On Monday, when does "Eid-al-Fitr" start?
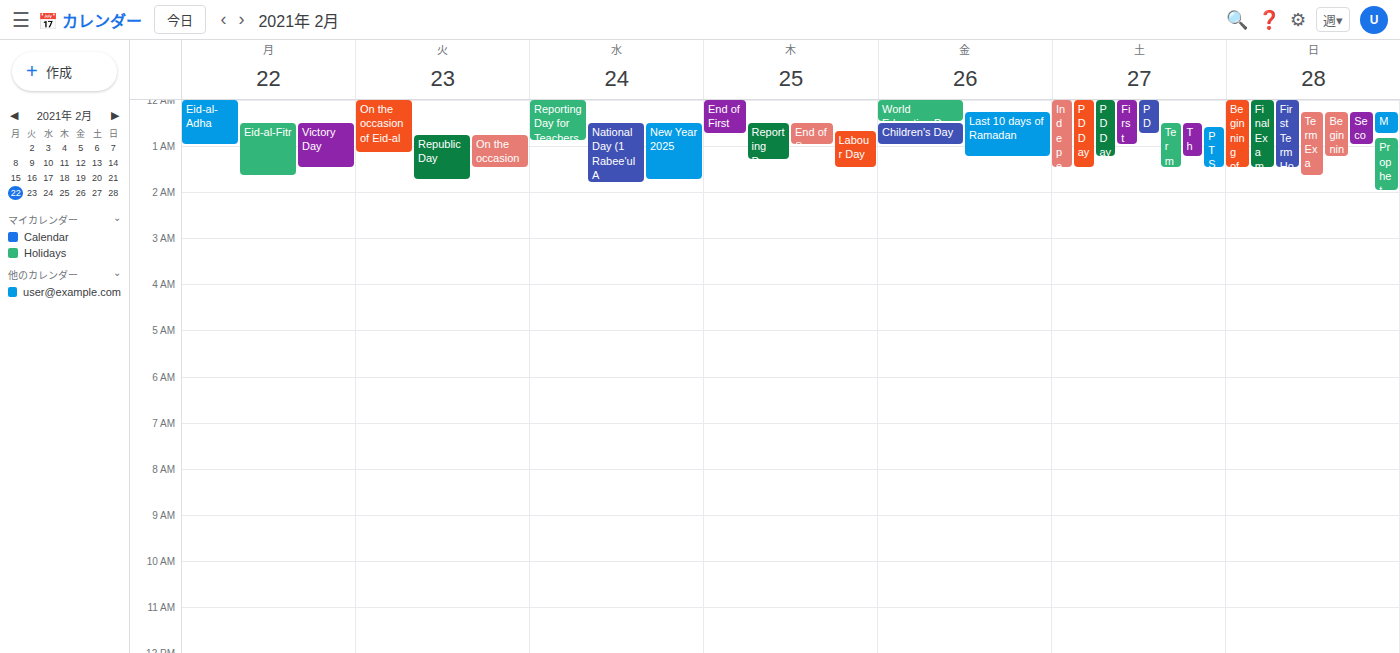
12:30 AM